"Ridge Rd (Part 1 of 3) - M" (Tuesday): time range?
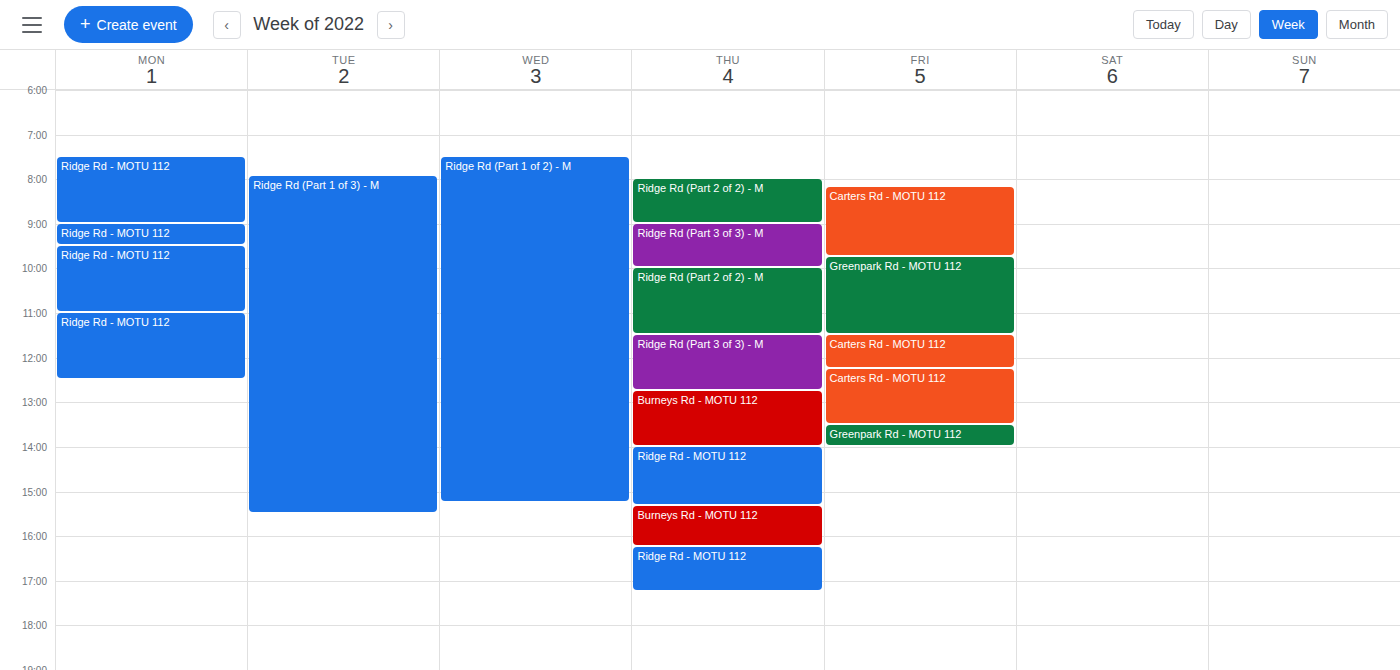
07:55 to 15:30